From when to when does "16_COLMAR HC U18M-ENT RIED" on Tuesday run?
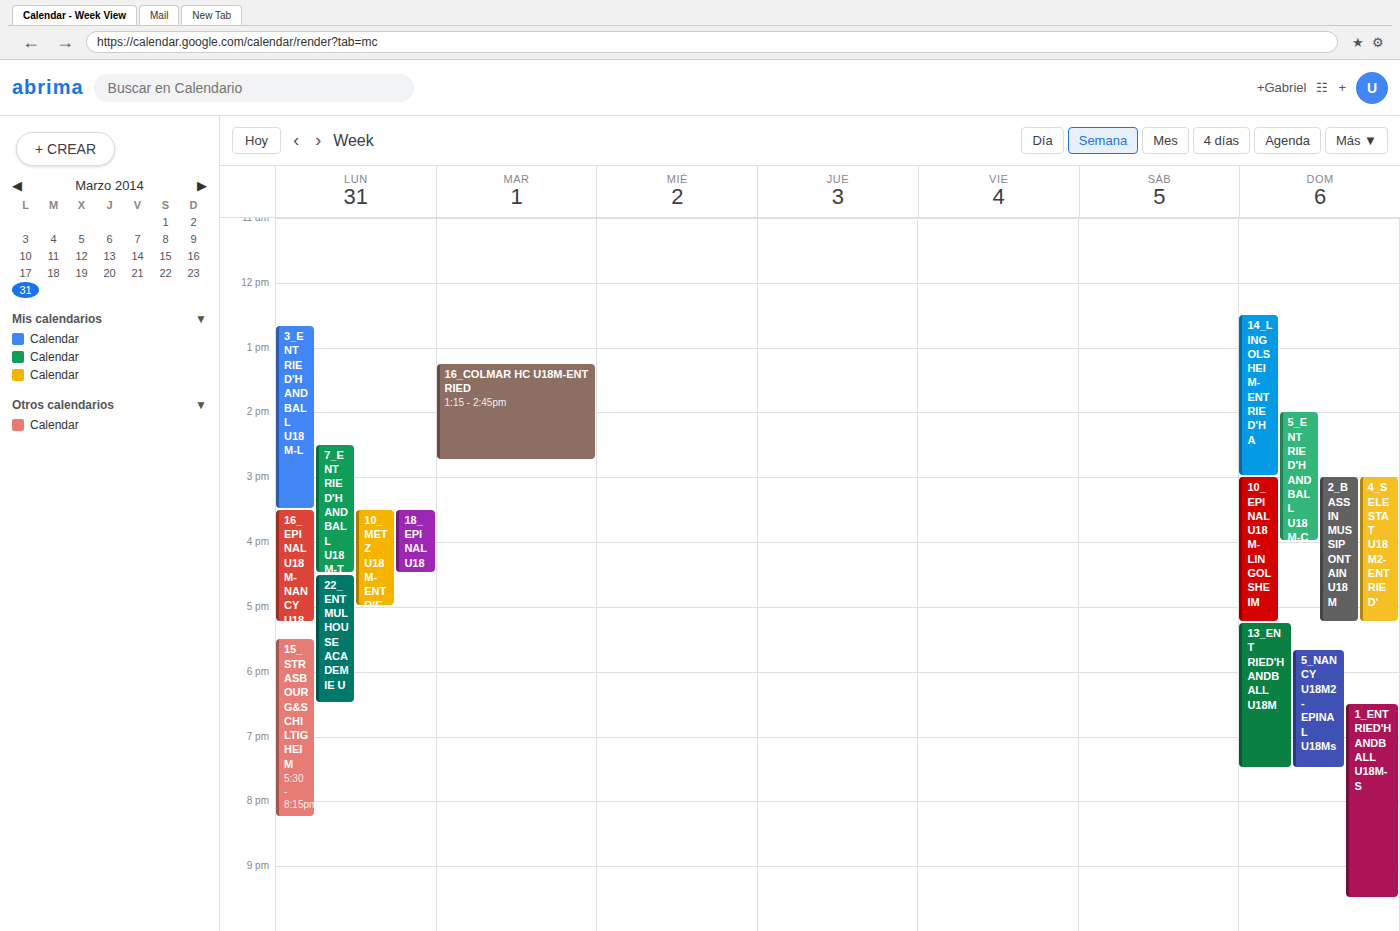
1:15 PM to 2:45 PM